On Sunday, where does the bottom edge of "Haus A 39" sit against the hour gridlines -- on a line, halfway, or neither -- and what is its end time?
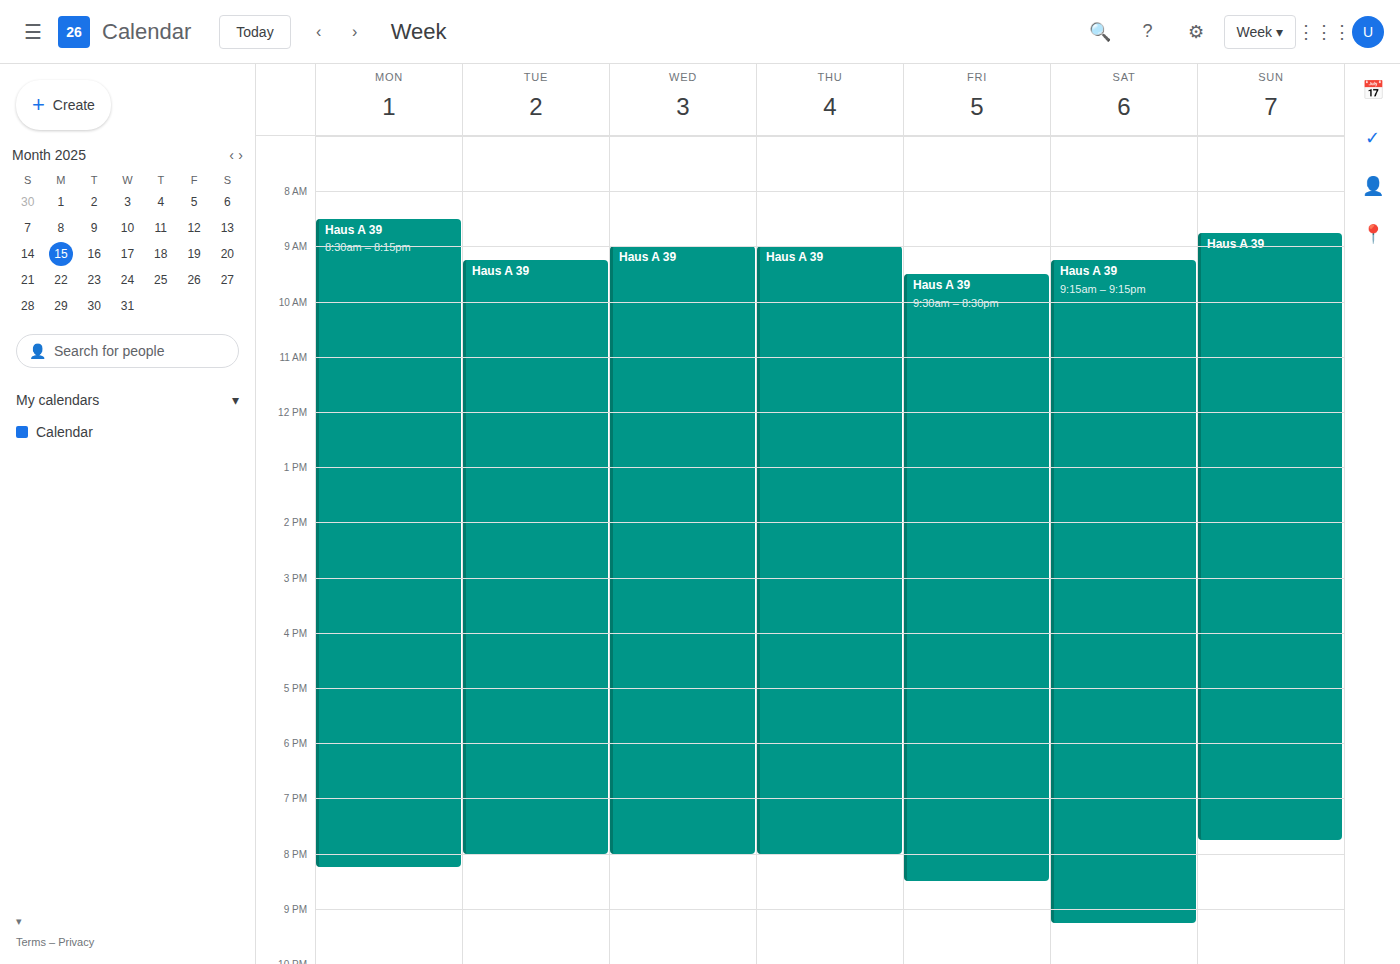
19:45 -- neither: three quarters of the way from the 19:00 line to the 20:00 line.